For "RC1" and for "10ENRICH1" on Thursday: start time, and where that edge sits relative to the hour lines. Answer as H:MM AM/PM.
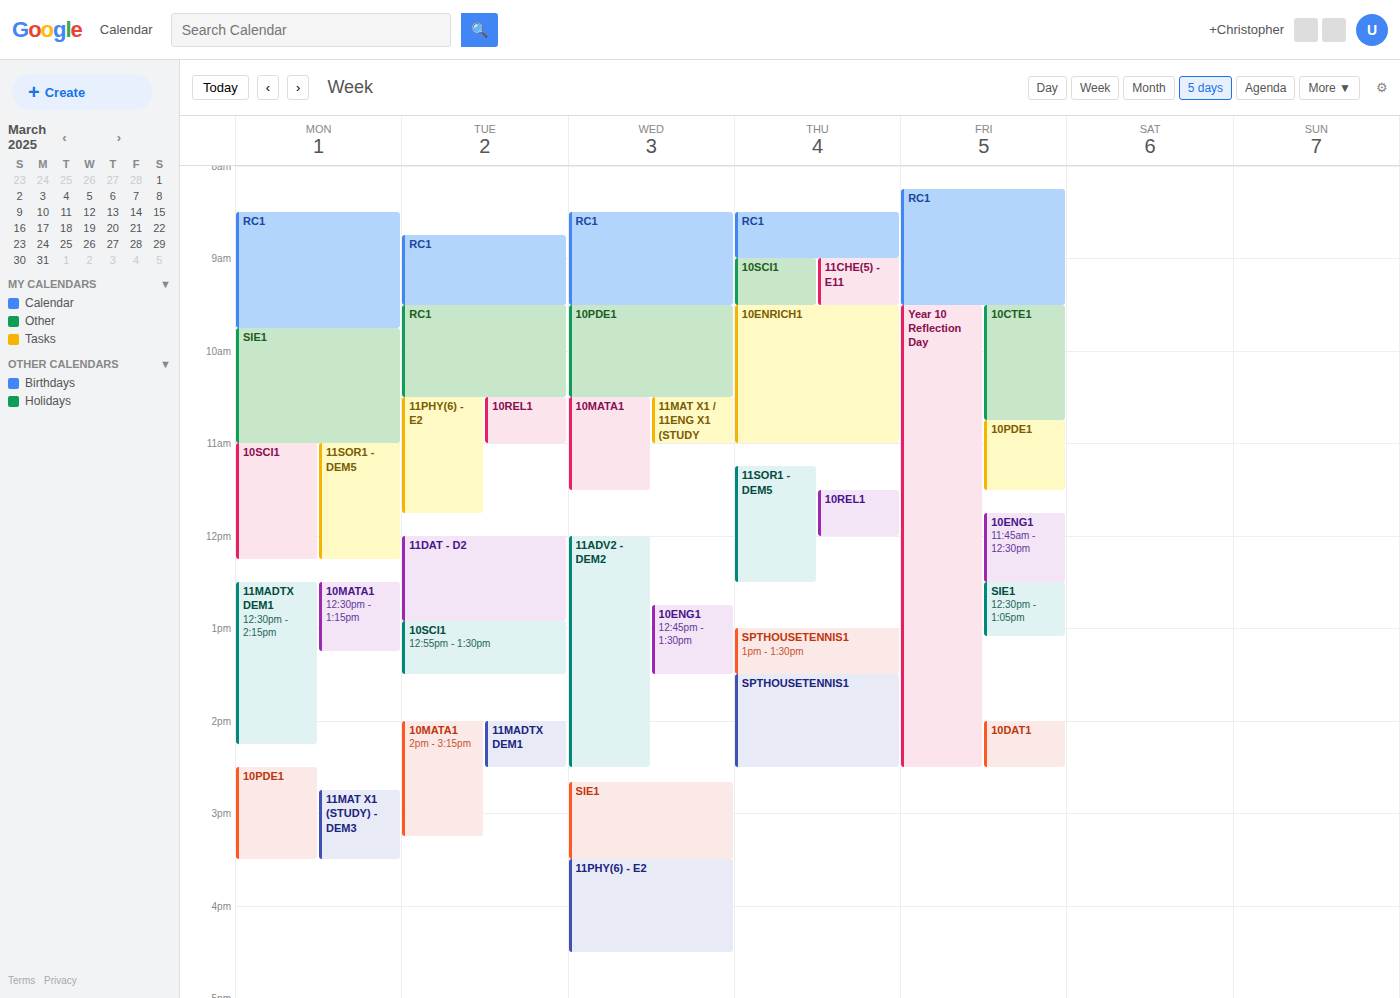
"RC1": 8:30 AM, halfway between the 8 AM and 9 AM lines. "10ENRICH1": 9:30 AM, halfway between the 9 AM and 10 AM lines.